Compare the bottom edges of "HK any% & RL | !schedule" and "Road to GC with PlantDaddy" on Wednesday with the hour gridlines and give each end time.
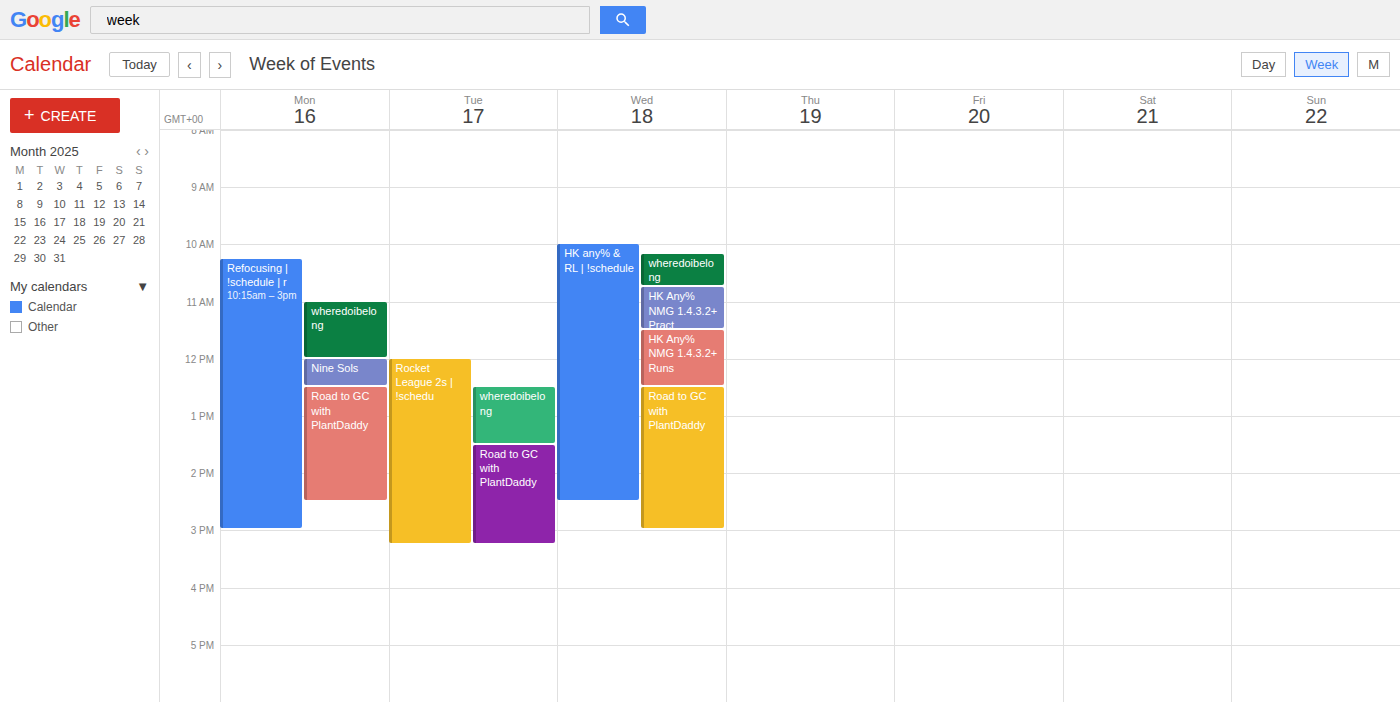
"HK any% & RL | !schedule": 2:30 PM, halfway between the 2 PM and 3 PM lines. "Road to GC with PlantDaddy": 3:00 PM, exactly on the 3 PM line.